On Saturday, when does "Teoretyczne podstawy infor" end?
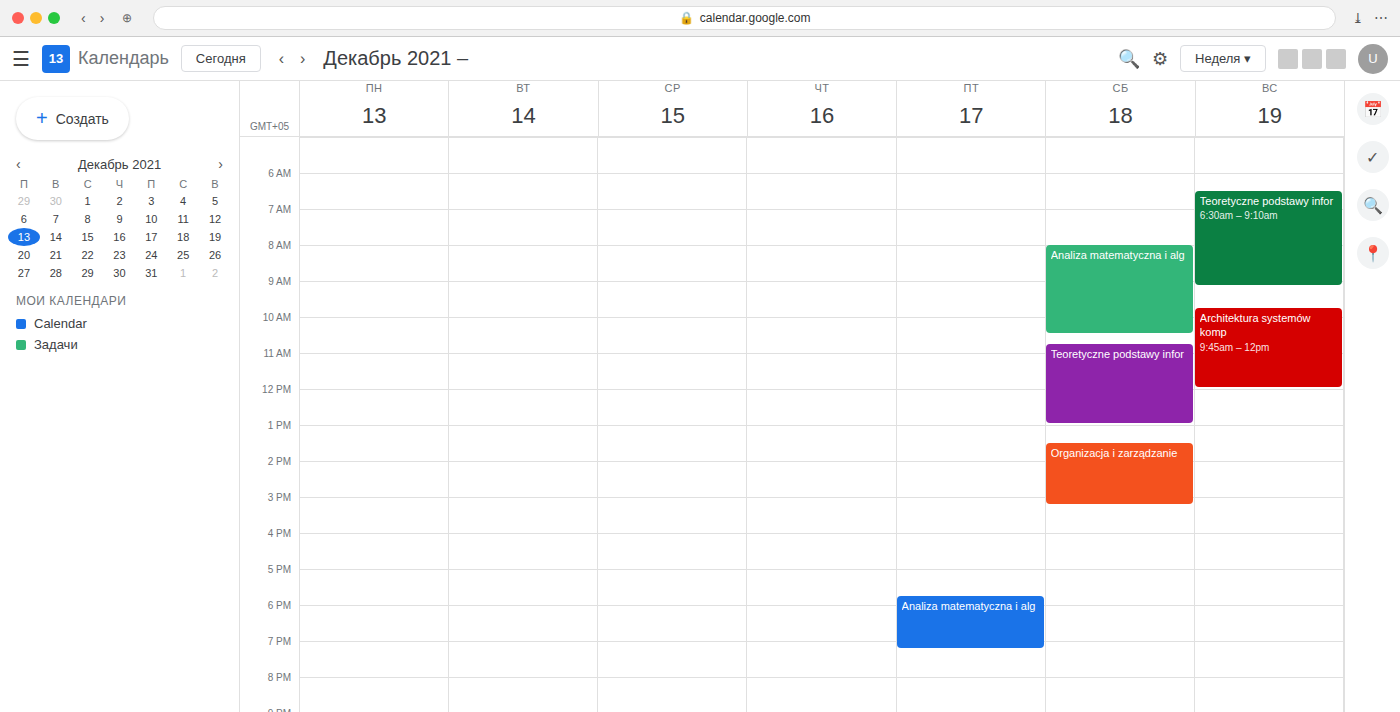
1:00 PM